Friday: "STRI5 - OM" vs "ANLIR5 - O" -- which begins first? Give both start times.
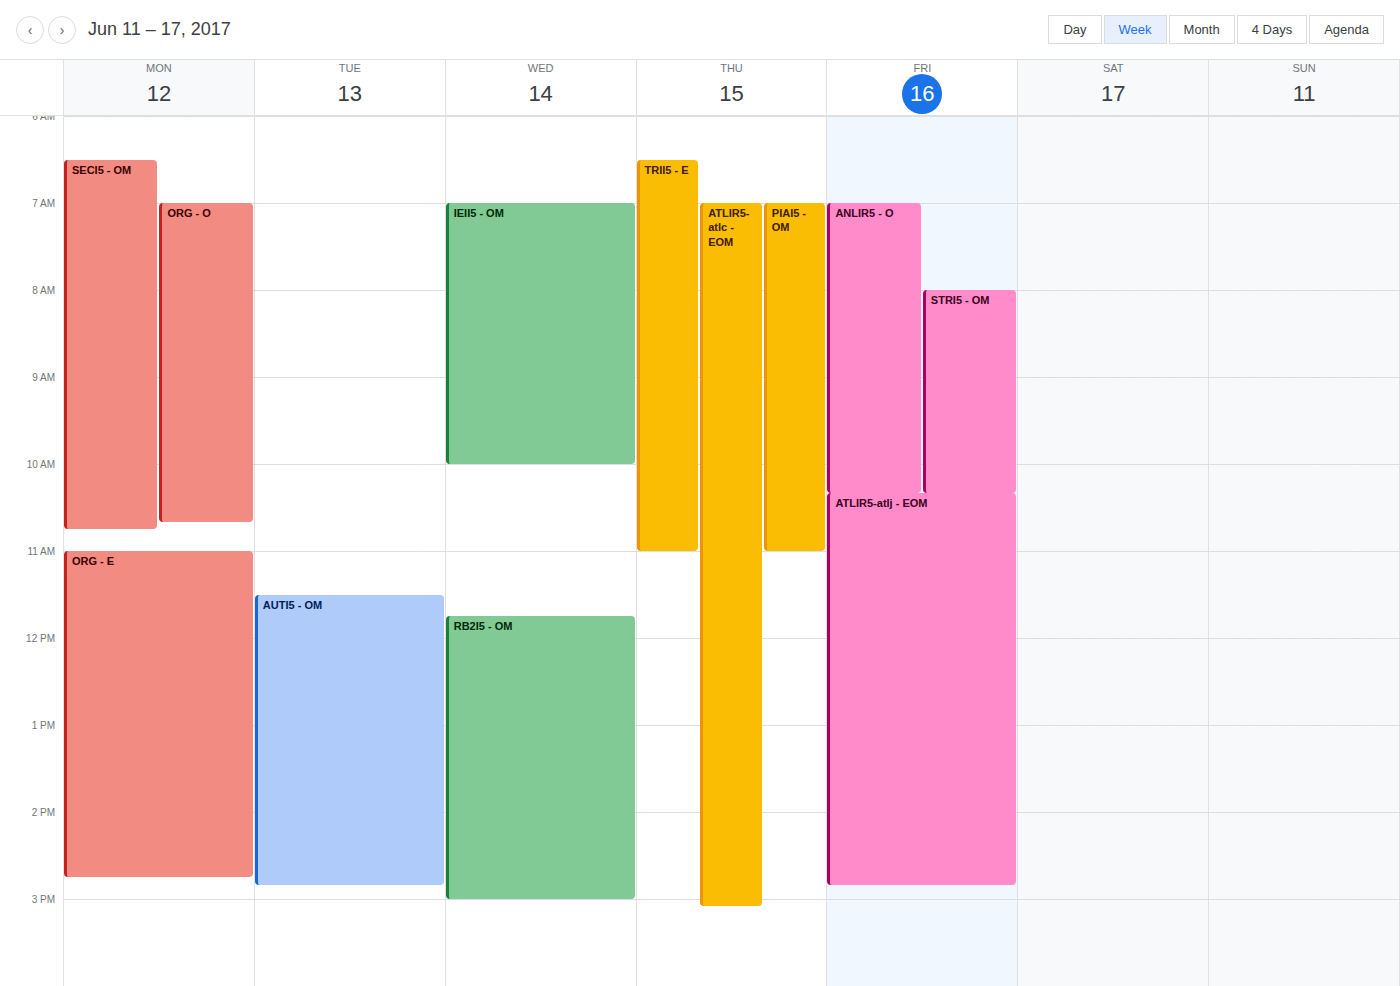
"ANLIR5 - O" 7:00 AM; "STRI5 - OM" 8:00 AM.